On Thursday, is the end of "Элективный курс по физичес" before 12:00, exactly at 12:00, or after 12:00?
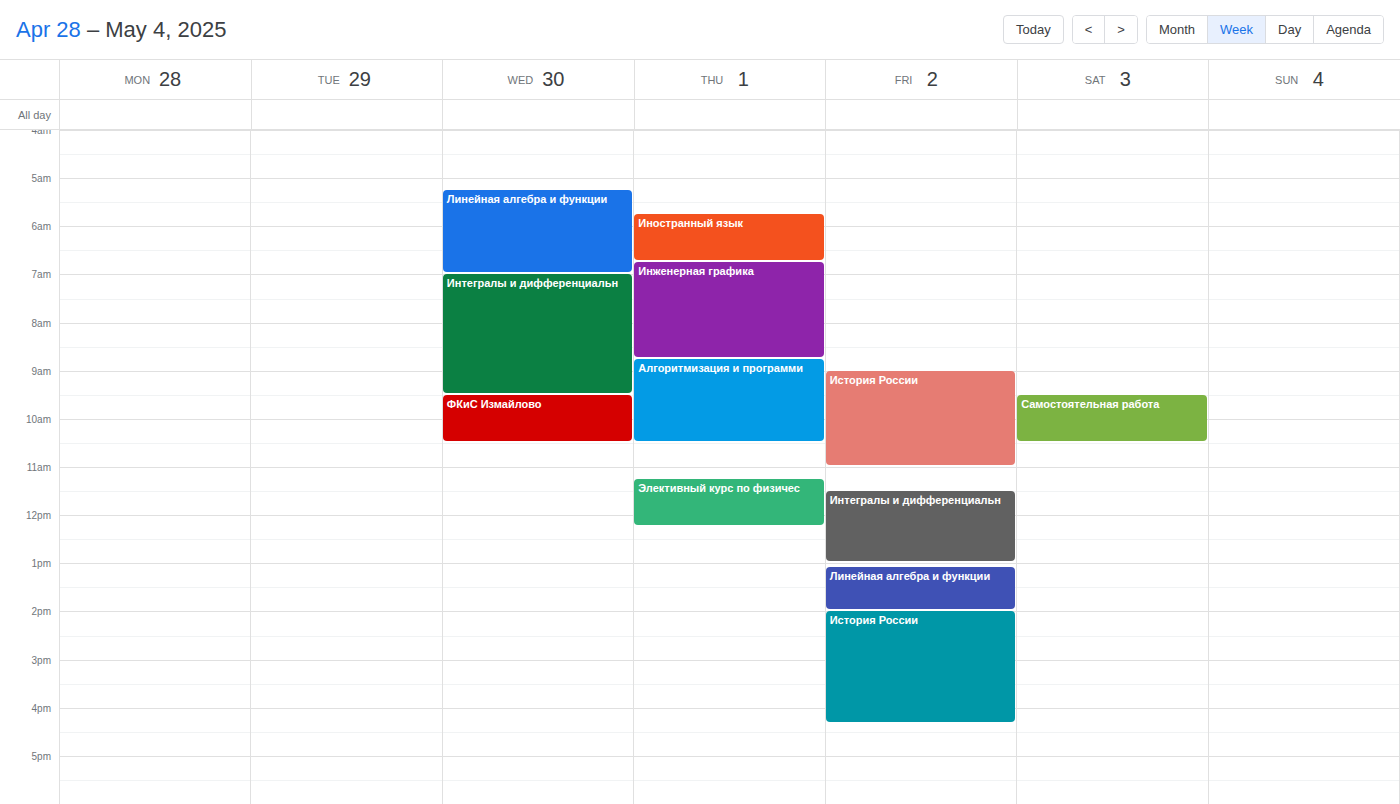
12:15 -- after 12:00, 15 minutes below the 12:00 line.